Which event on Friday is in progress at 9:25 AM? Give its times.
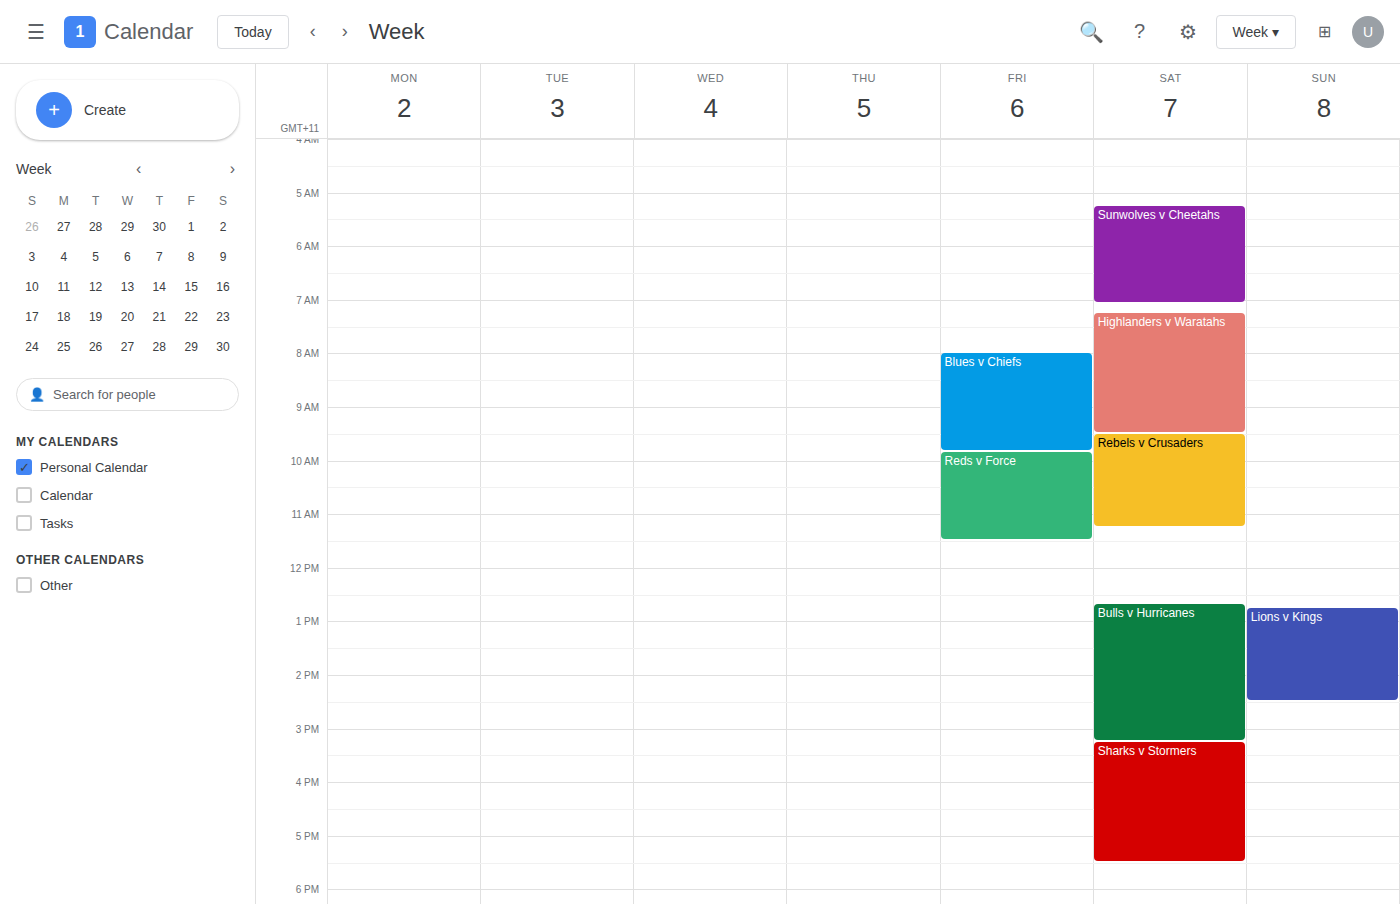
"Blues v Chiefs", 8:00 AM to 9:50 AM